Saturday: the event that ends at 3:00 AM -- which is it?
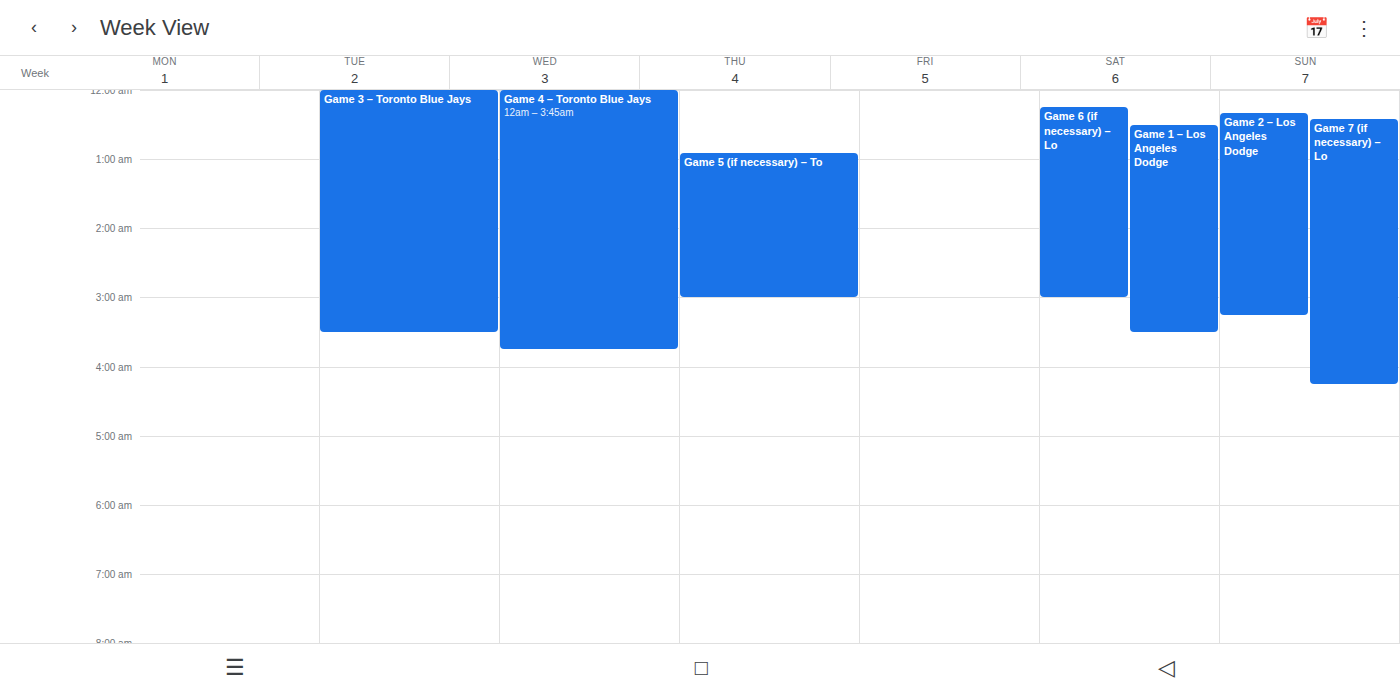
"Game 6 (if necessary) – Lo"